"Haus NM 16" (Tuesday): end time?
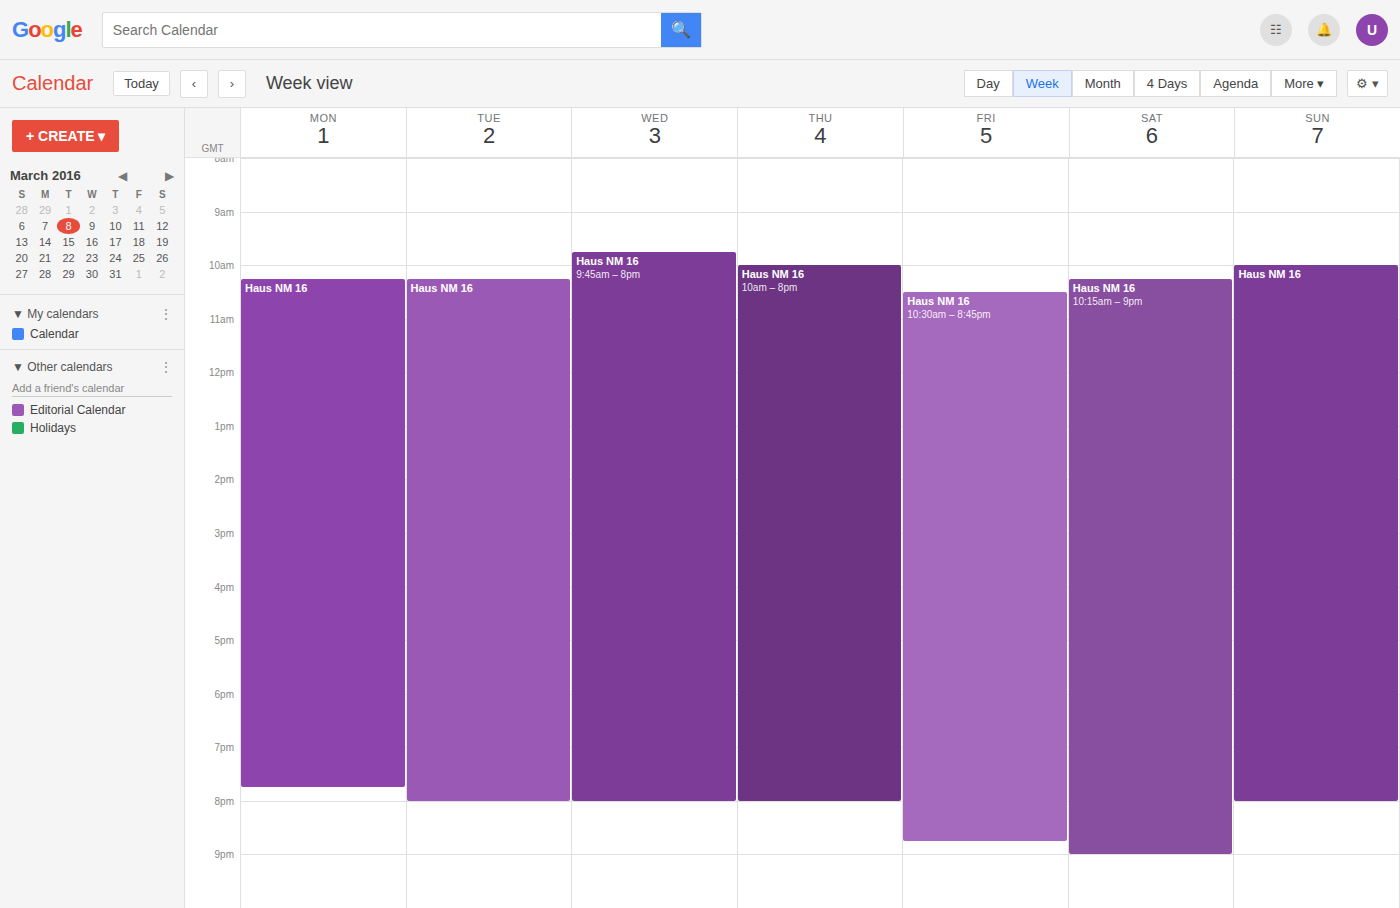
8:00 PM